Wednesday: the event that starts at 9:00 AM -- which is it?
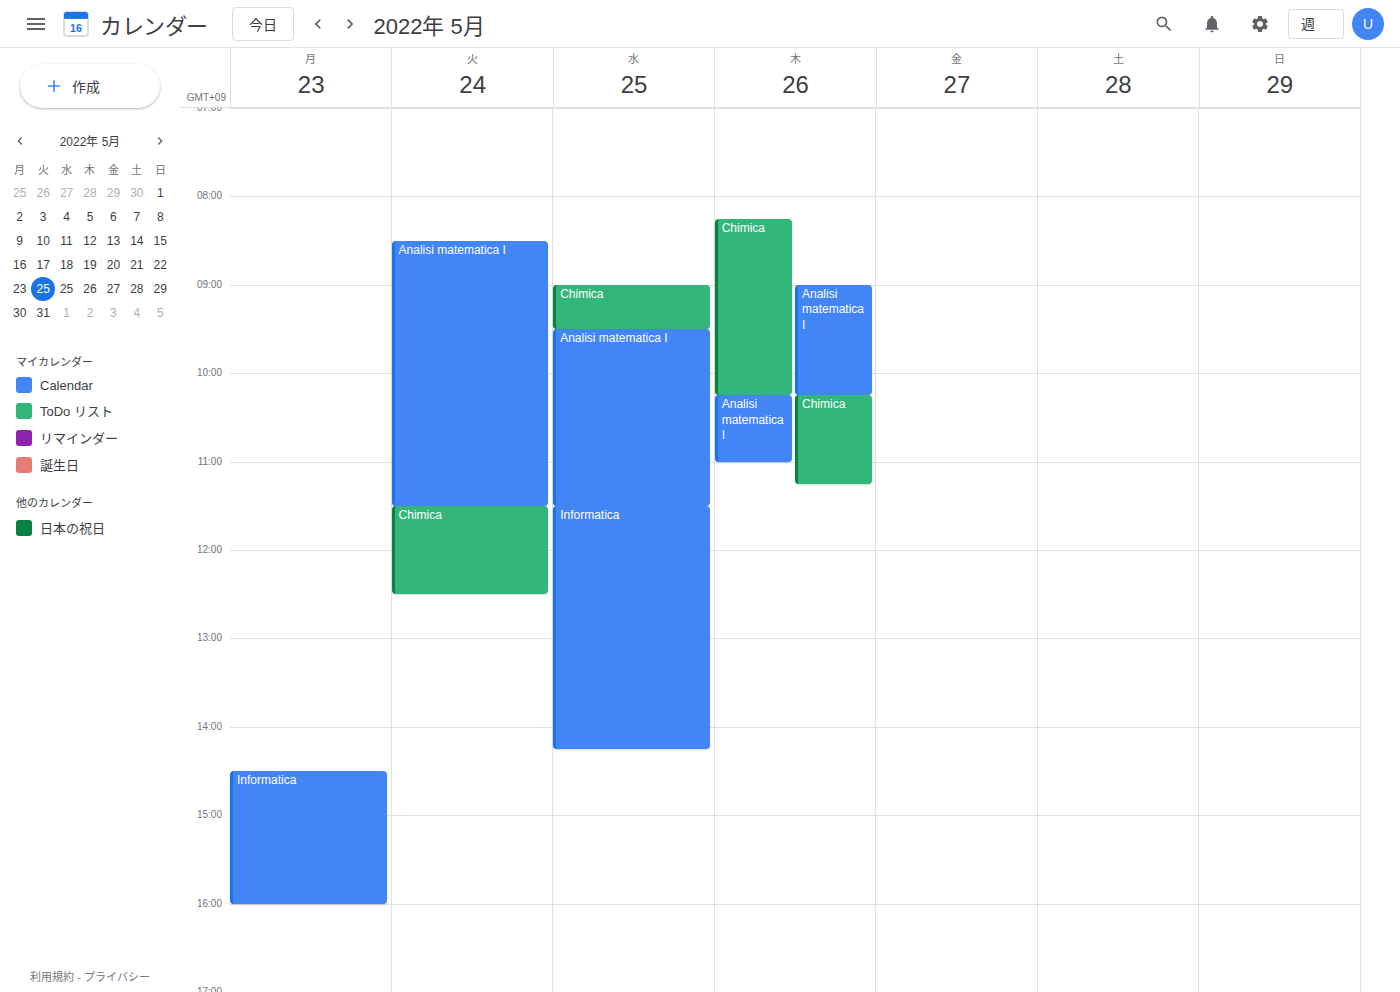
"Chimica"